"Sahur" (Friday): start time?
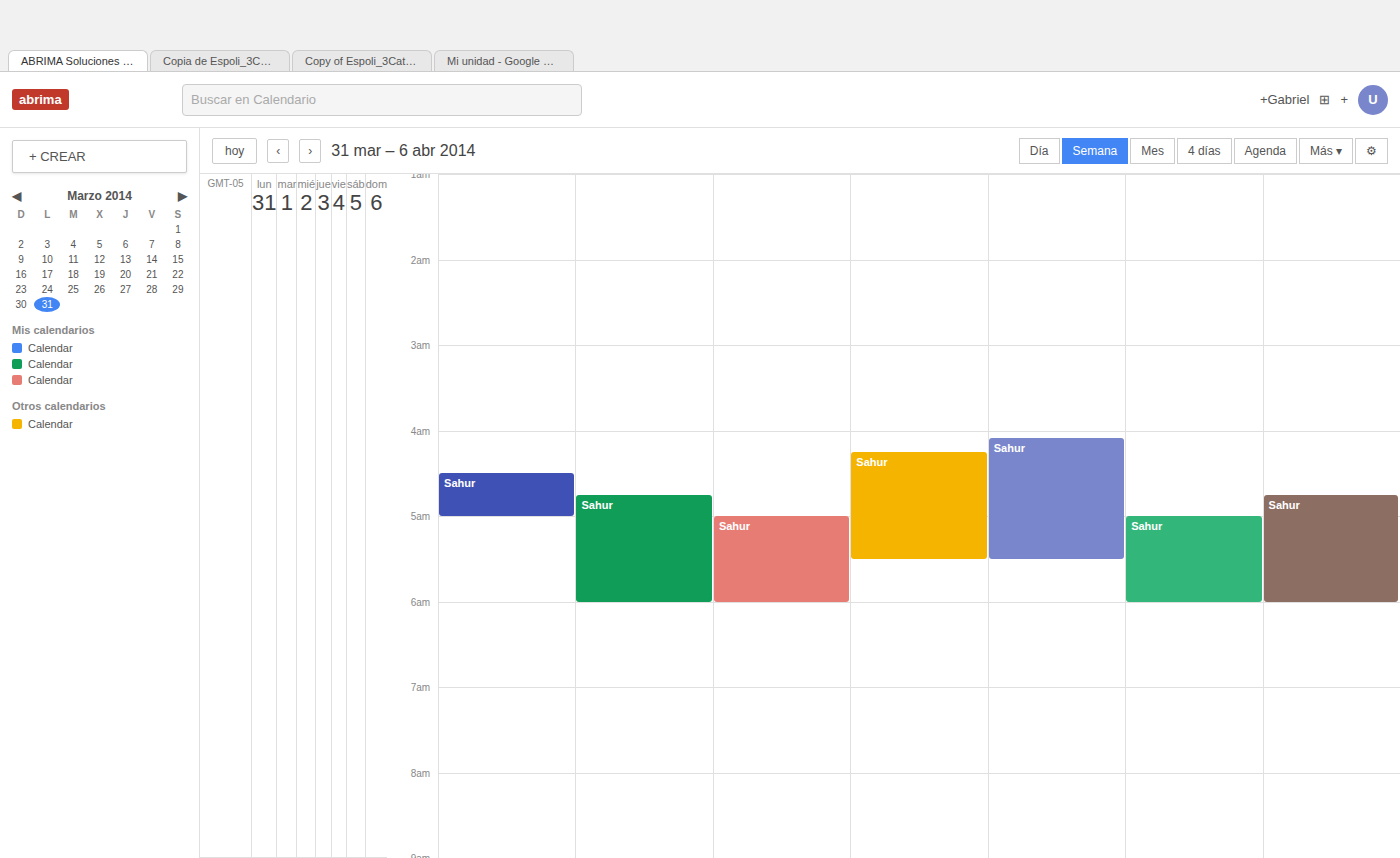
4:05 AM